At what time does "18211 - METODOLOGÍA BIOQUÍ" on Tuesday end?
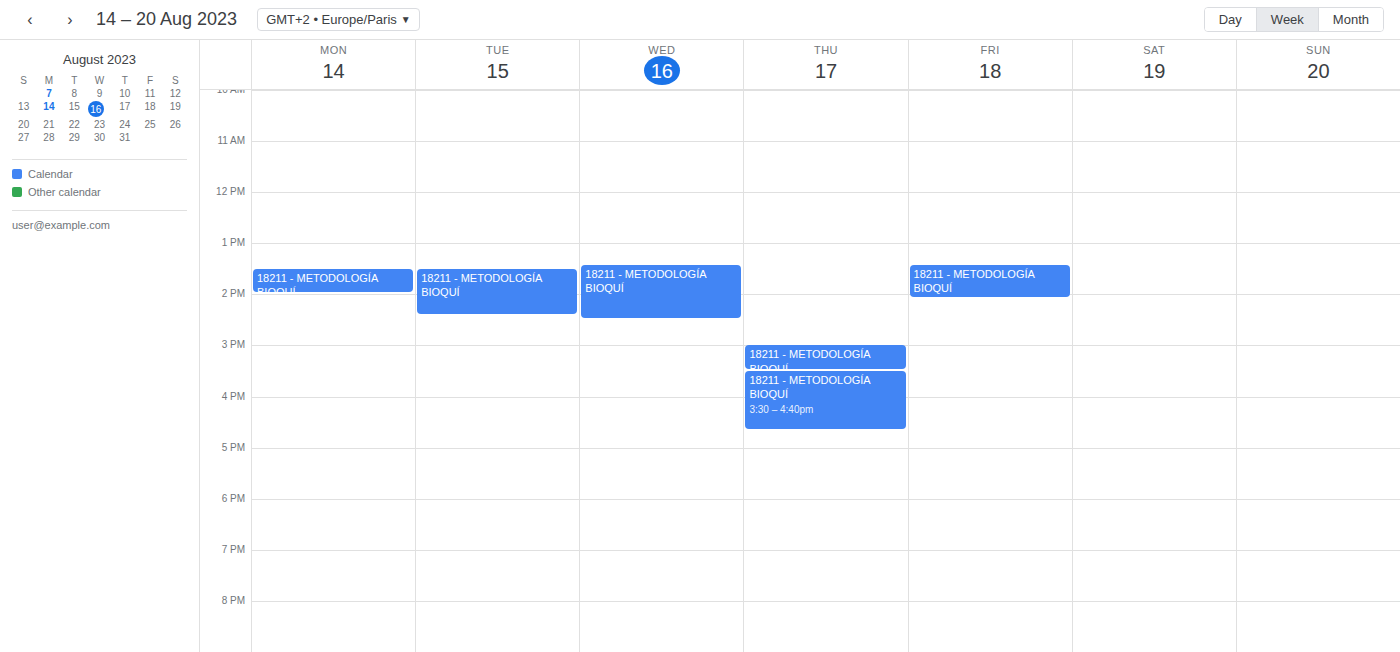
2:25 PM